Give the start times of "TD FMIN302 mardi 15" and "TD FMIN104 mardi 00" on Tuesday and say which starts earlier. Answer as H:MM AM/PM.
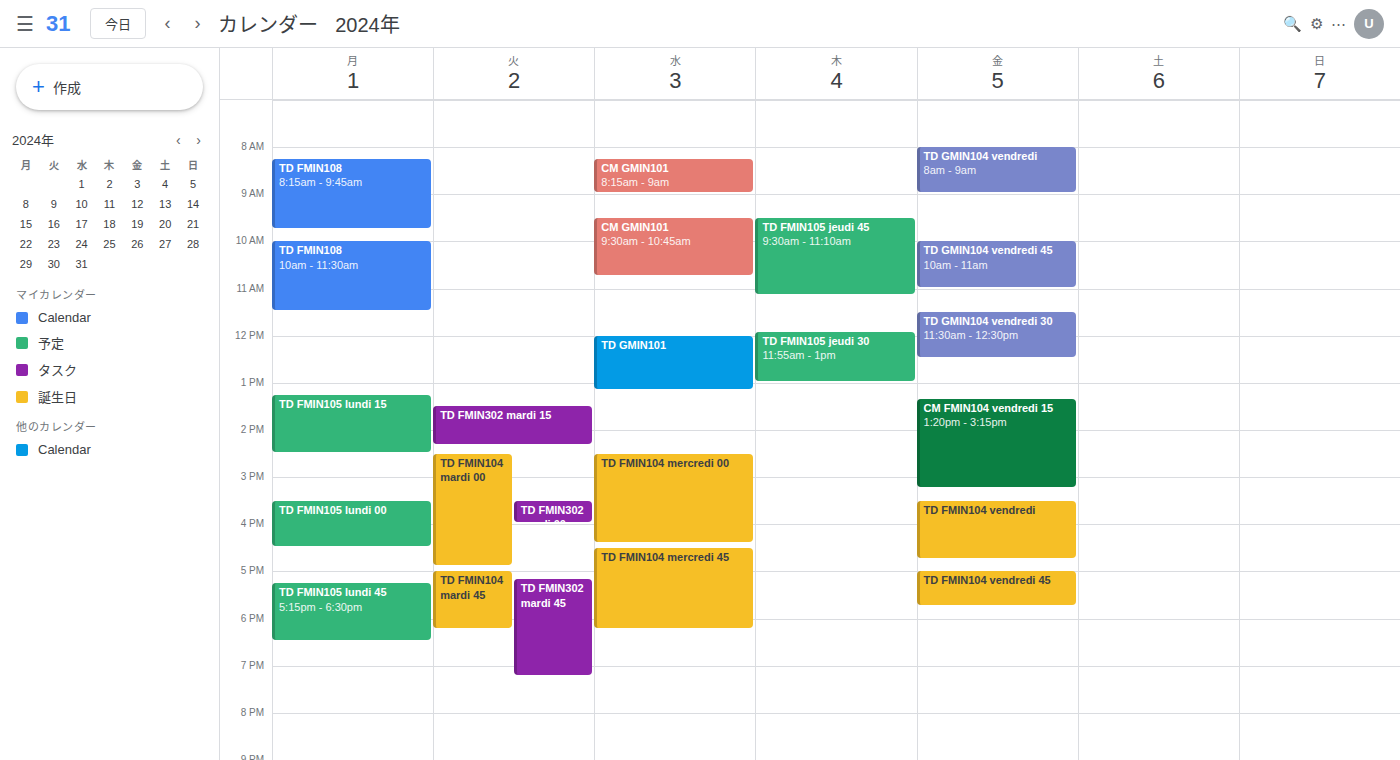
"TD FMIN302 mardi 15" 1:30 PM; "TD FMIN104 mardi 00" 2:30 PM.